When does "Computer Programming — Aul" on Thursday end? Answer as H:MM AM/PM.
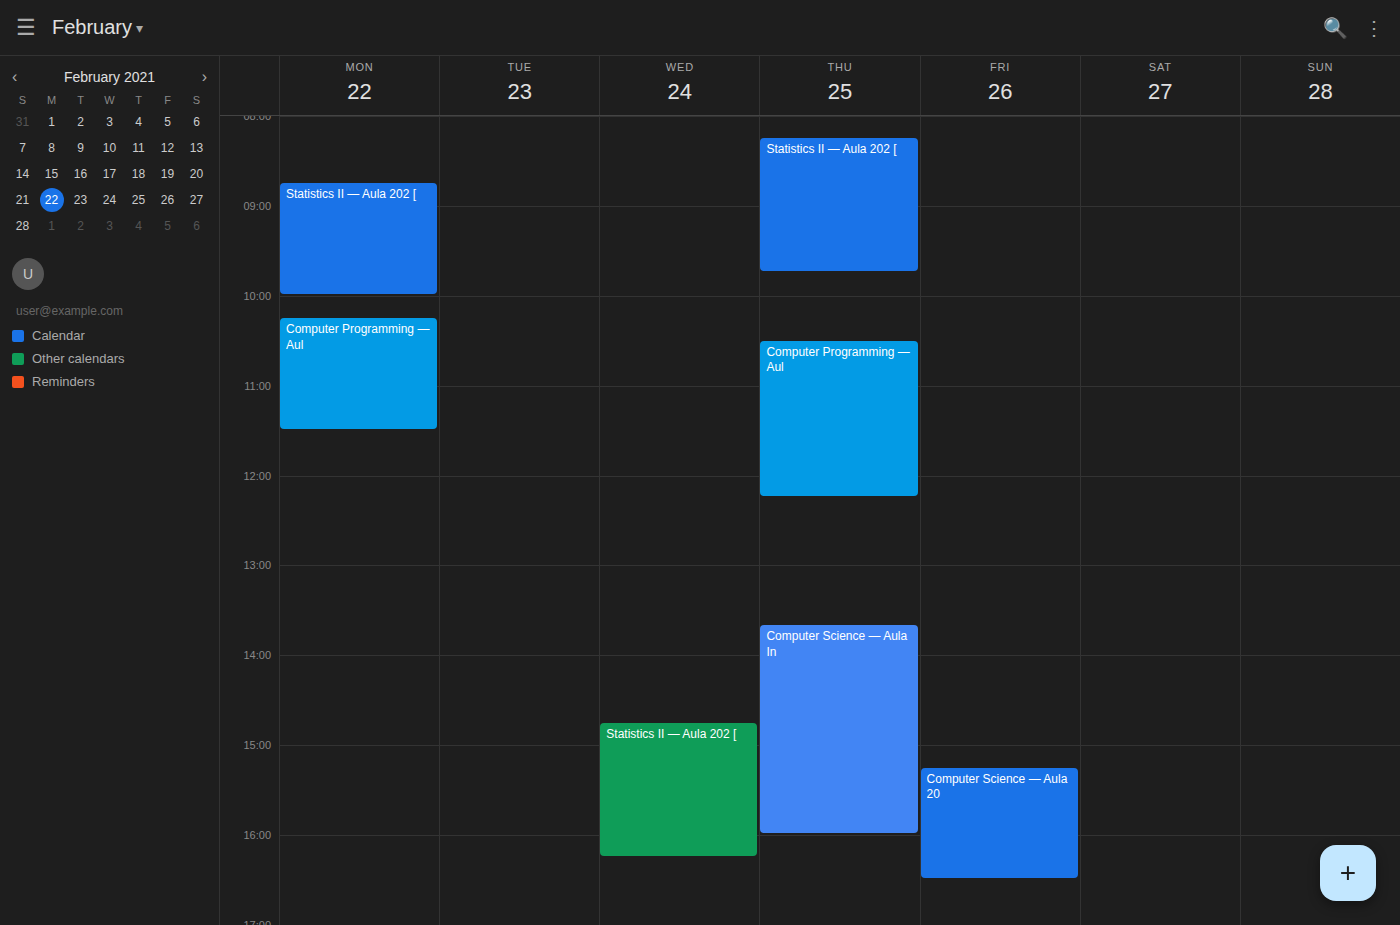
12:15 PM